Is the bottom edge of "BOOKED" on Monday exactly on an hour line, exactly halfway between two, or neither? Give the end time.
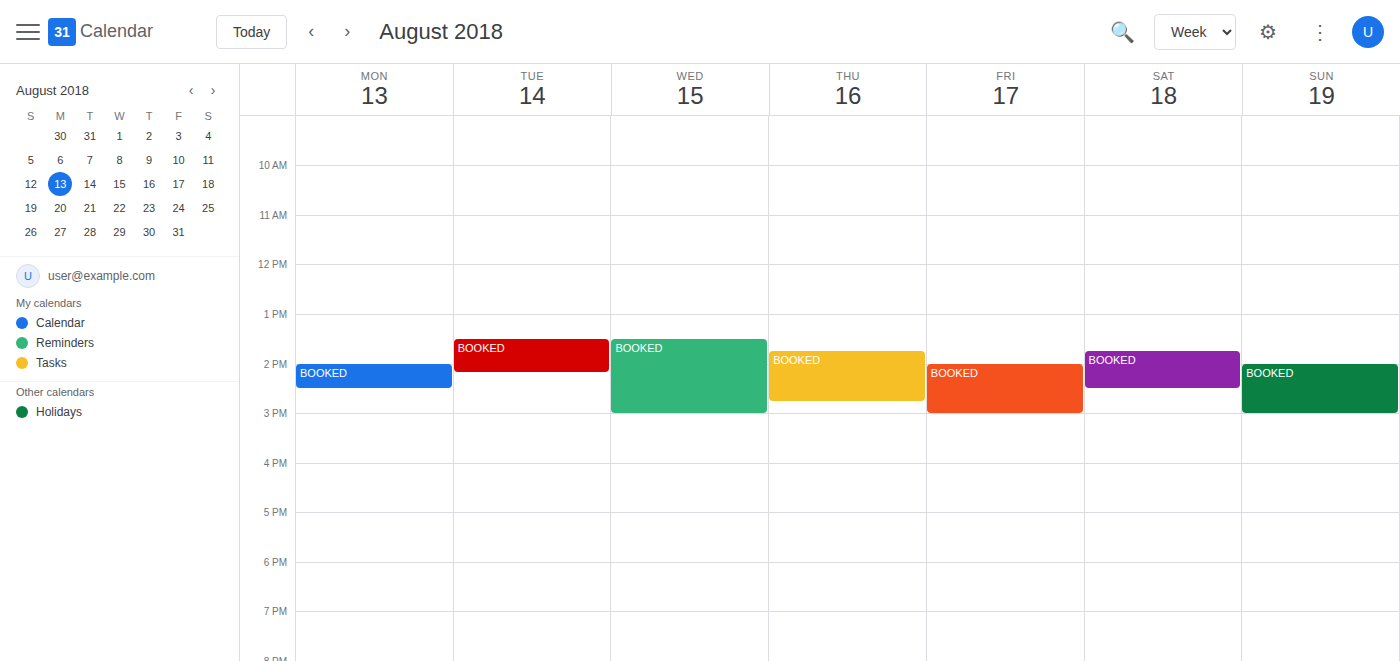
2:30 PM -- halfway between the 2 PM and 3 PM lines.